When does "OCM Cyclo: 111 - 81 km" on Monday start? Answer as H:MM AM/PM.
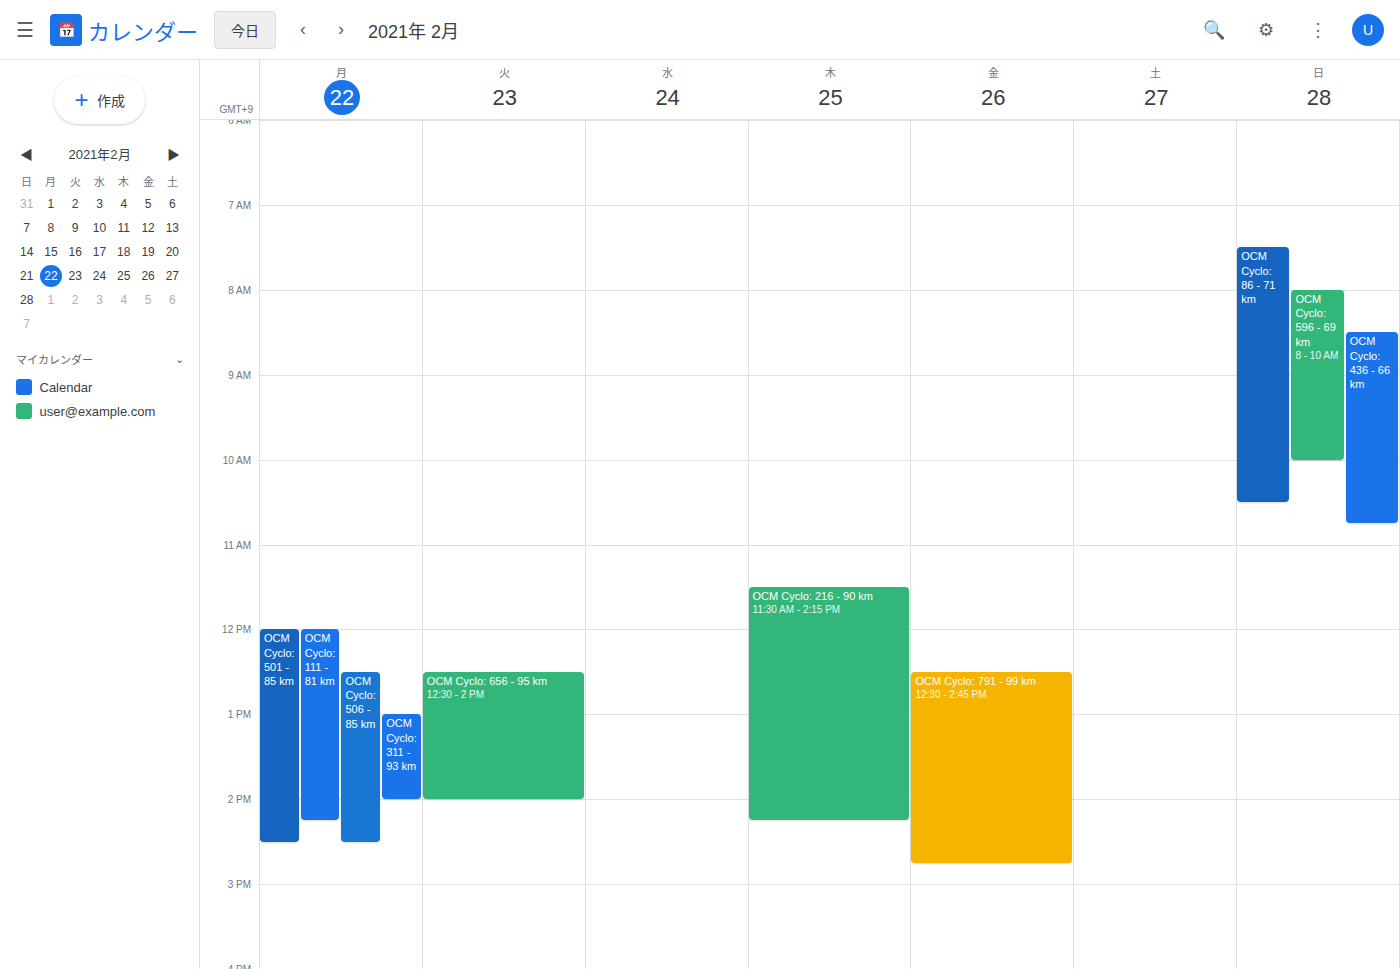
12:00 PM